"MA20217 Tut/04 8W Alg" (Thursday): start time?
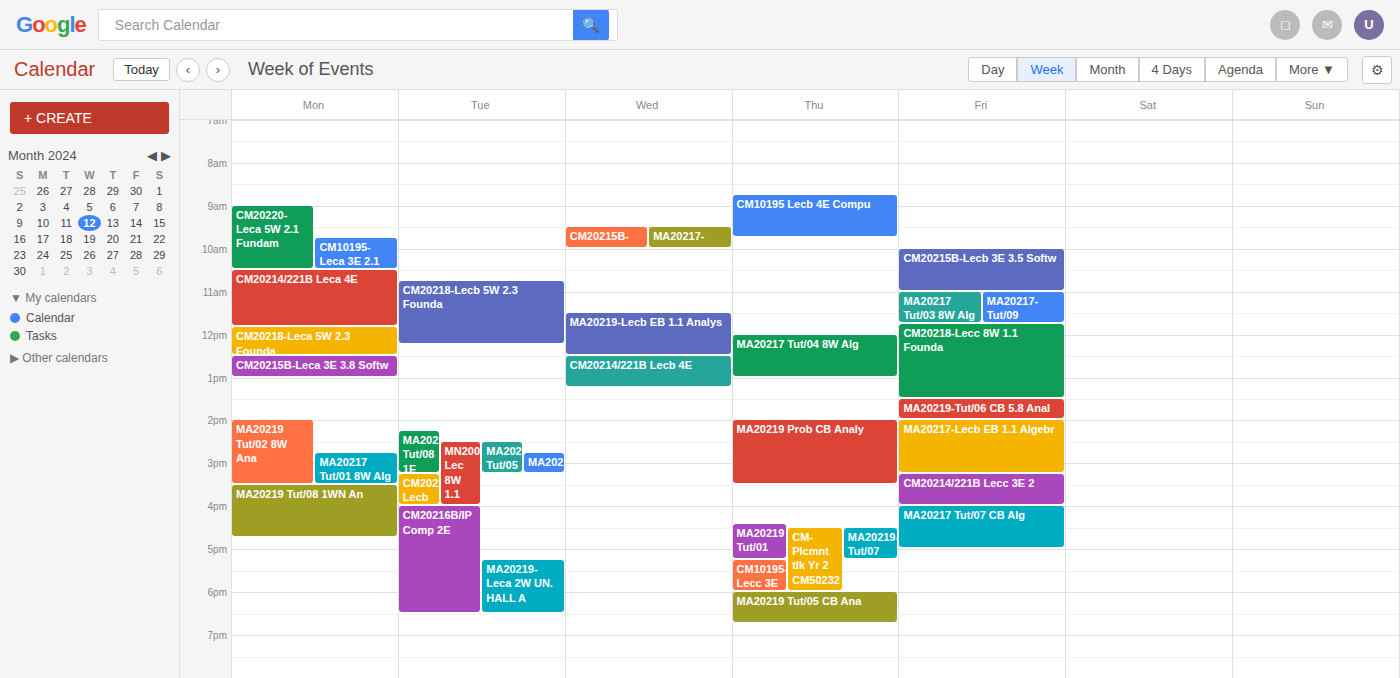
12:00 PM